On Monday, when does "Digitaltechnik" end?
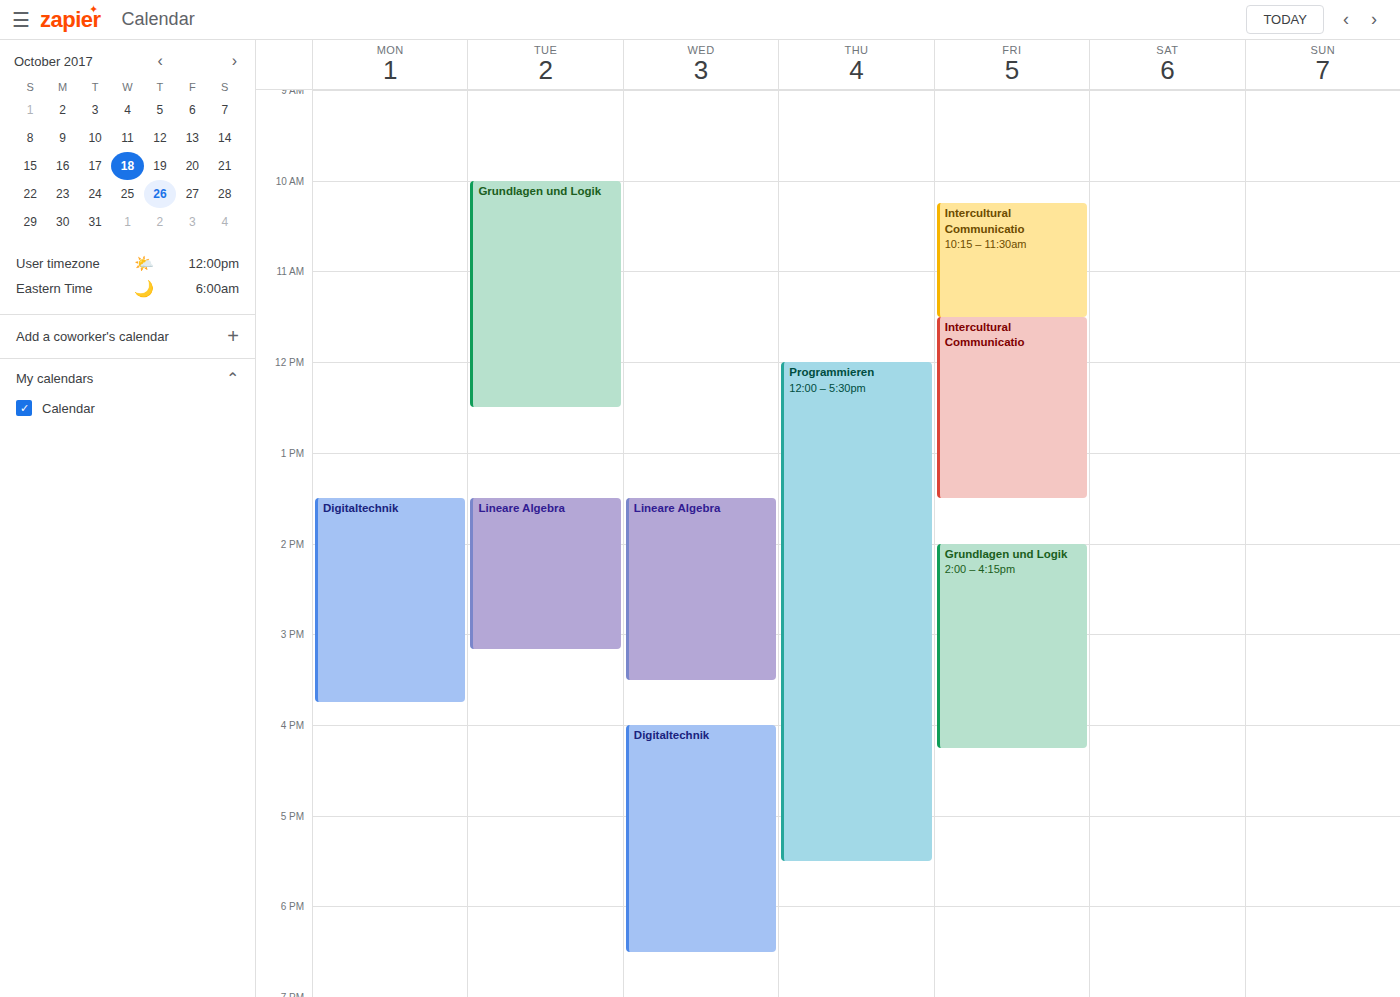
3:45 PM